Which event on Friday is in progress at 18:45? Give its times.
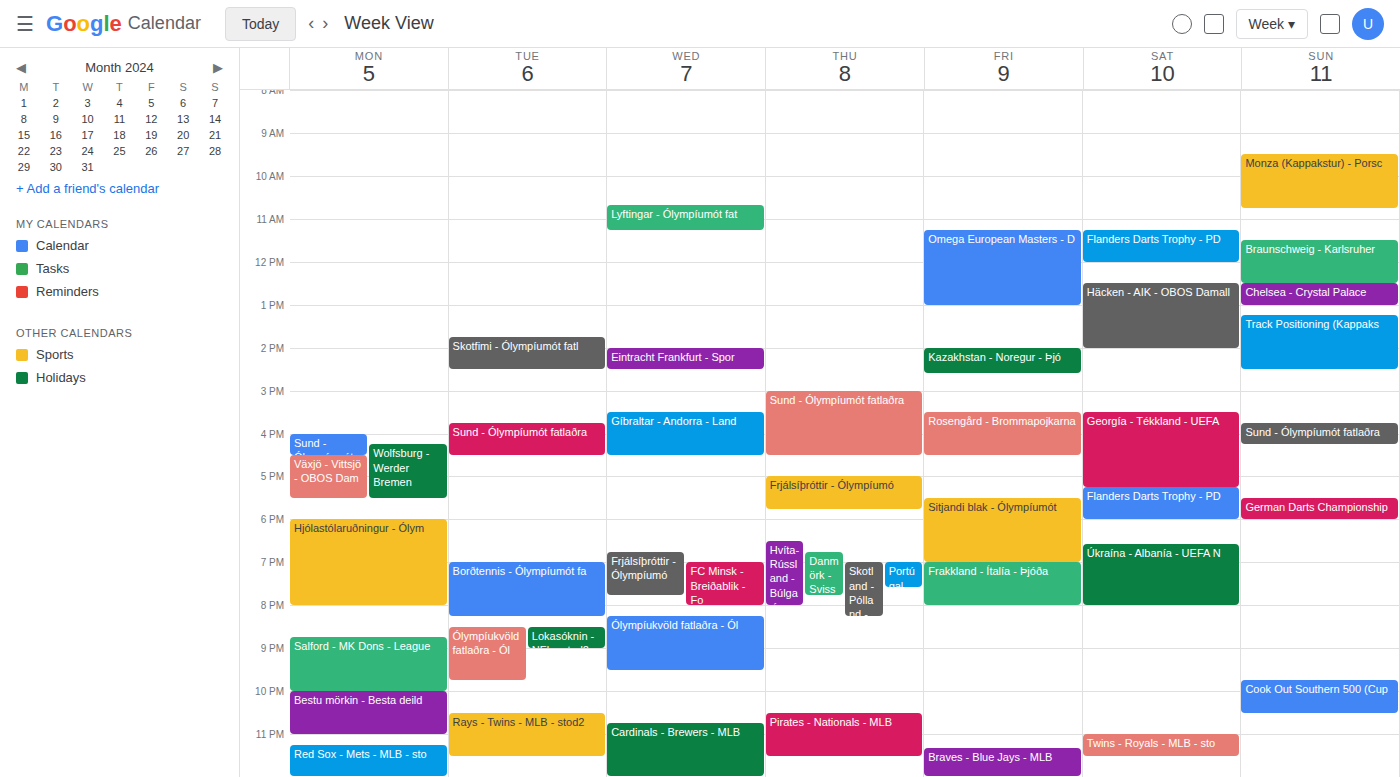
"Sitjandi blak - Ólympíumót", 17:30 to 19:00